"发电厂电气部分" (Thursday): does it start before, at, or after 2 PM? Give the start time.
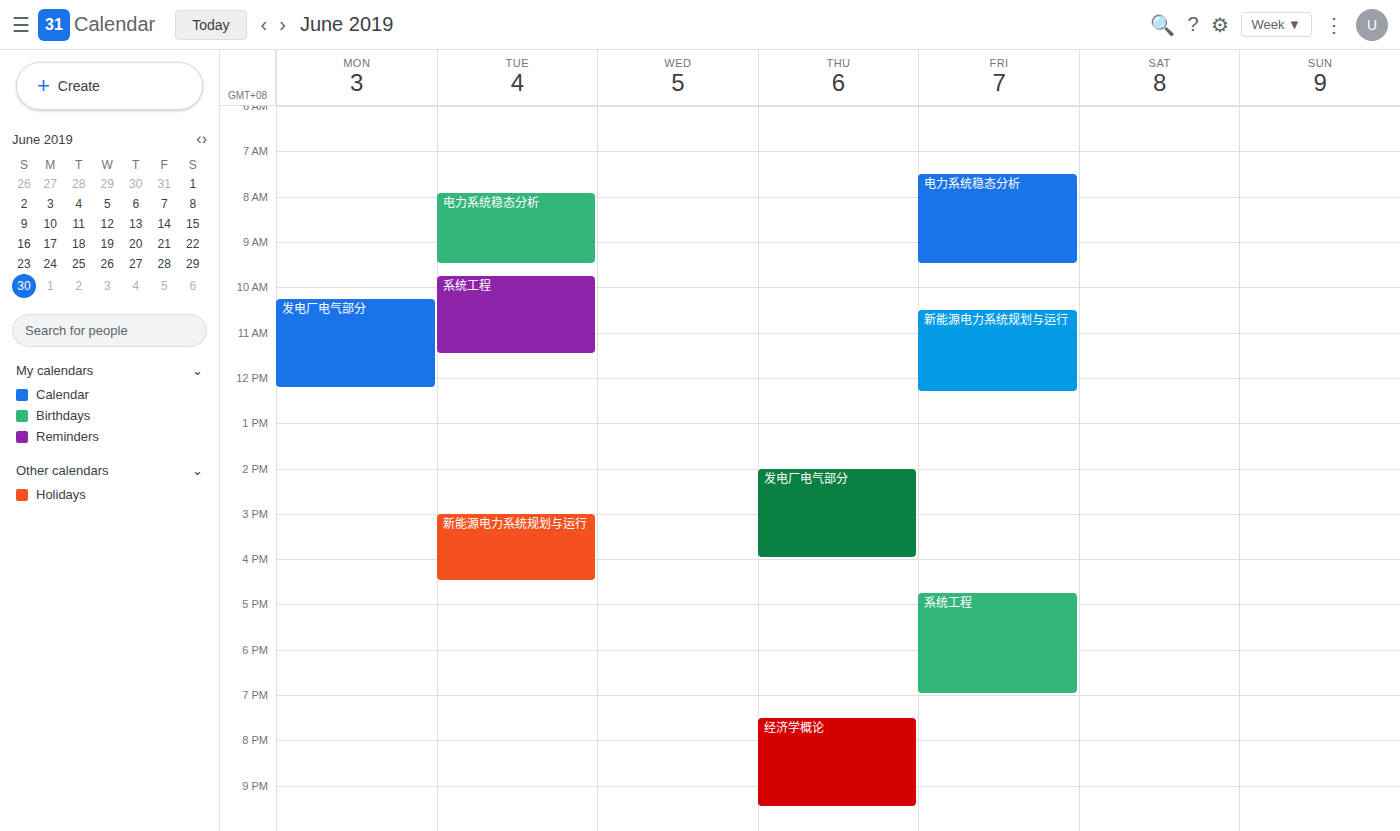
2:00 PM -- exactly at 2 PM, on the 2 PM line.